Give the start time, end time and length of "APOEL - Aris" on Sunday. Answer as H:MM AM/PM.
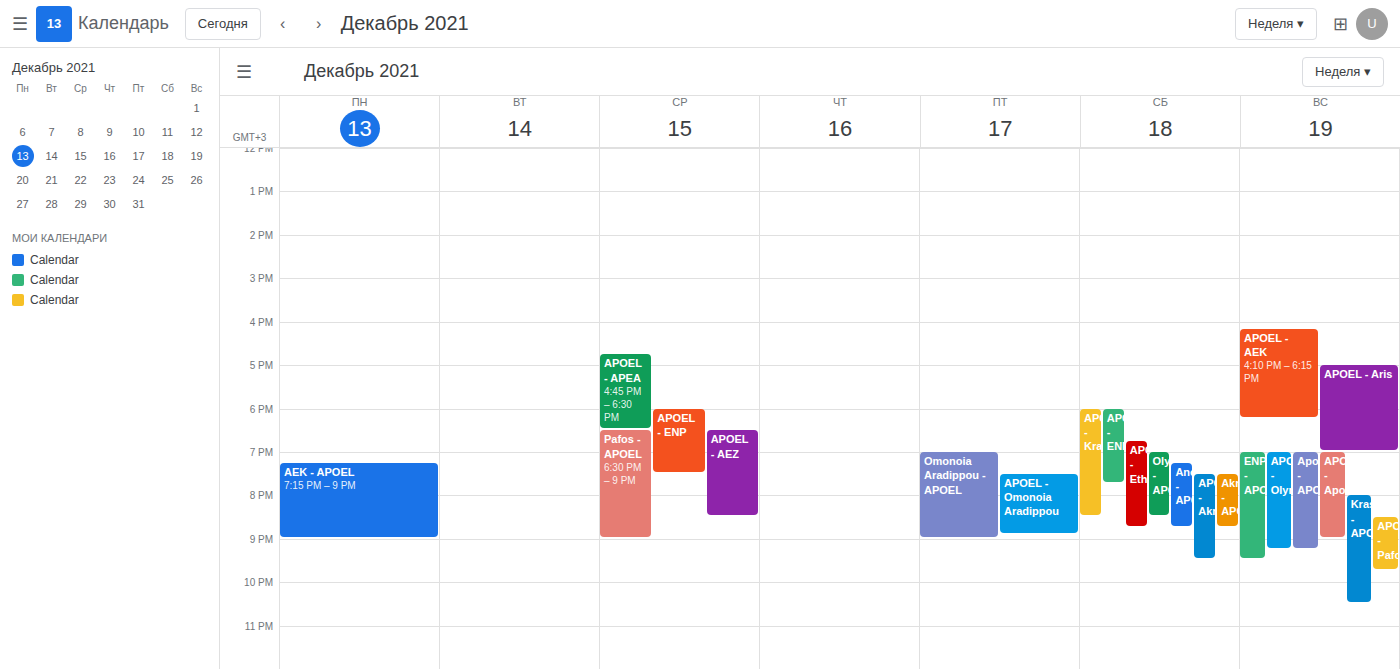
5:00 PM to 7:00 PM, 2 hours